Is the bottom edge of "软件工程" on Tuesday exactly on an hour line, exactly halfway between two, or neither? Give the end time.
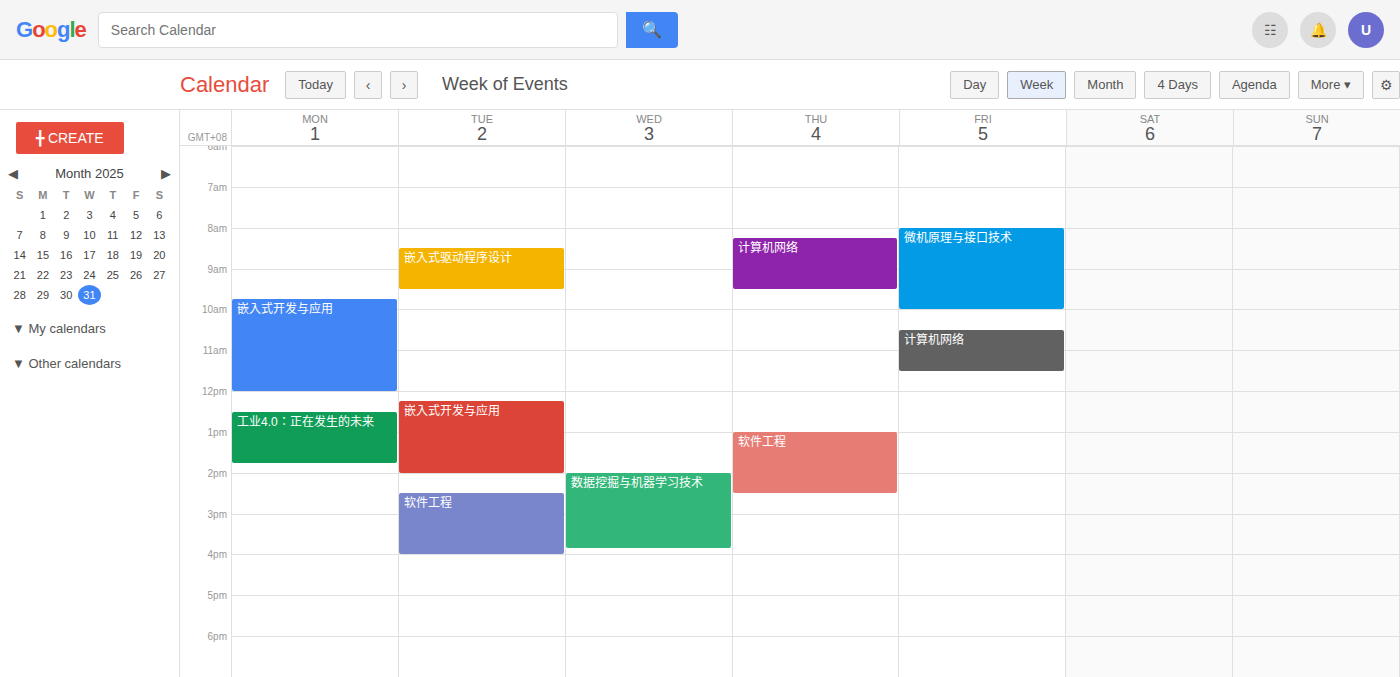
4:00 PM -- exactly on the 4 PM line.